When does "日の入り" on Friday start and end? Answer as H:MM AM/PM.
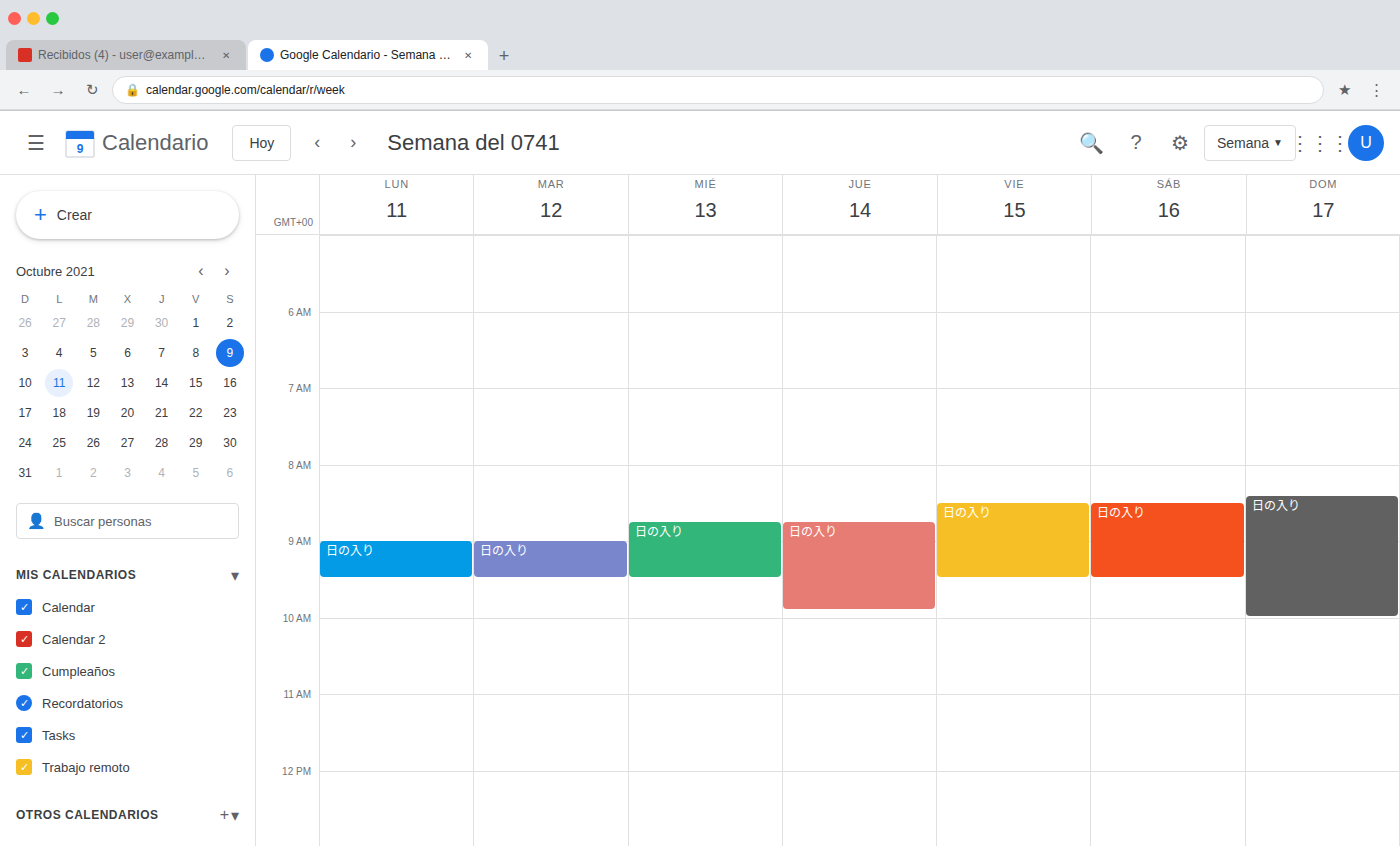
8:30 AM to 9:30 AM